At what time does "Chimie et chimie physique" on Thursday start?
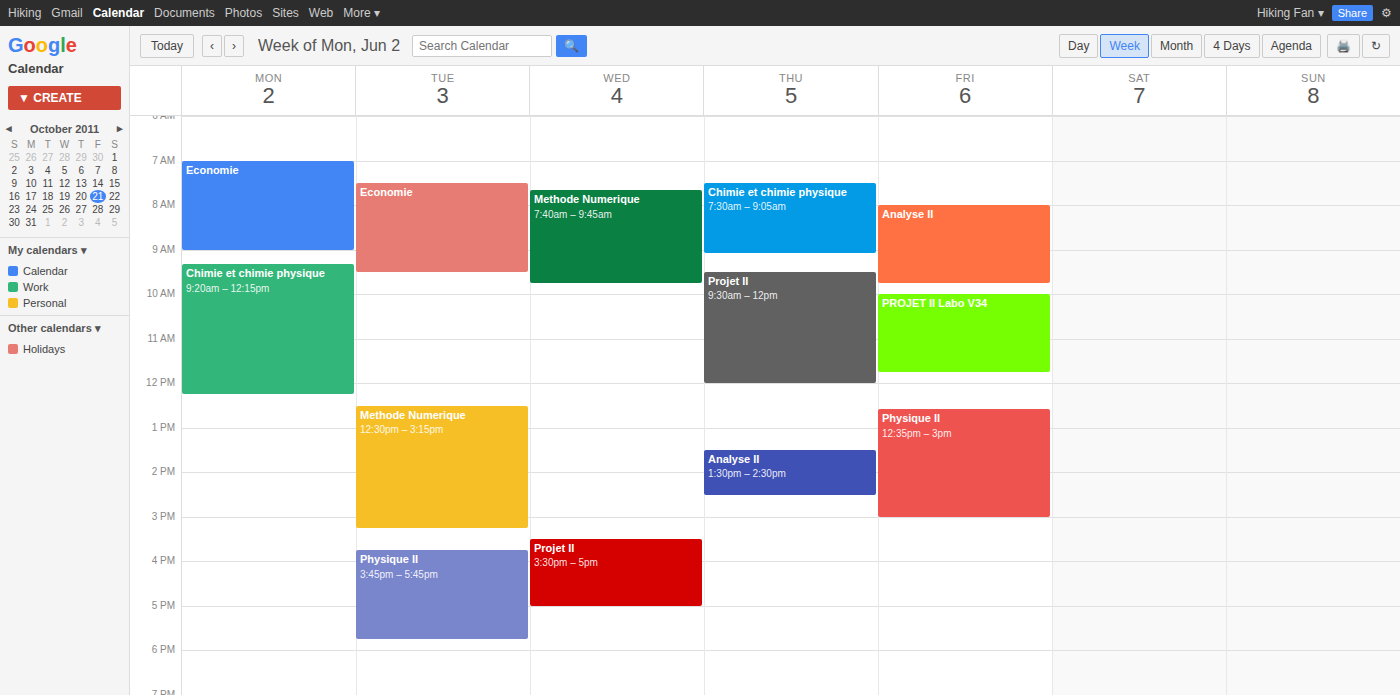
7:30 AM